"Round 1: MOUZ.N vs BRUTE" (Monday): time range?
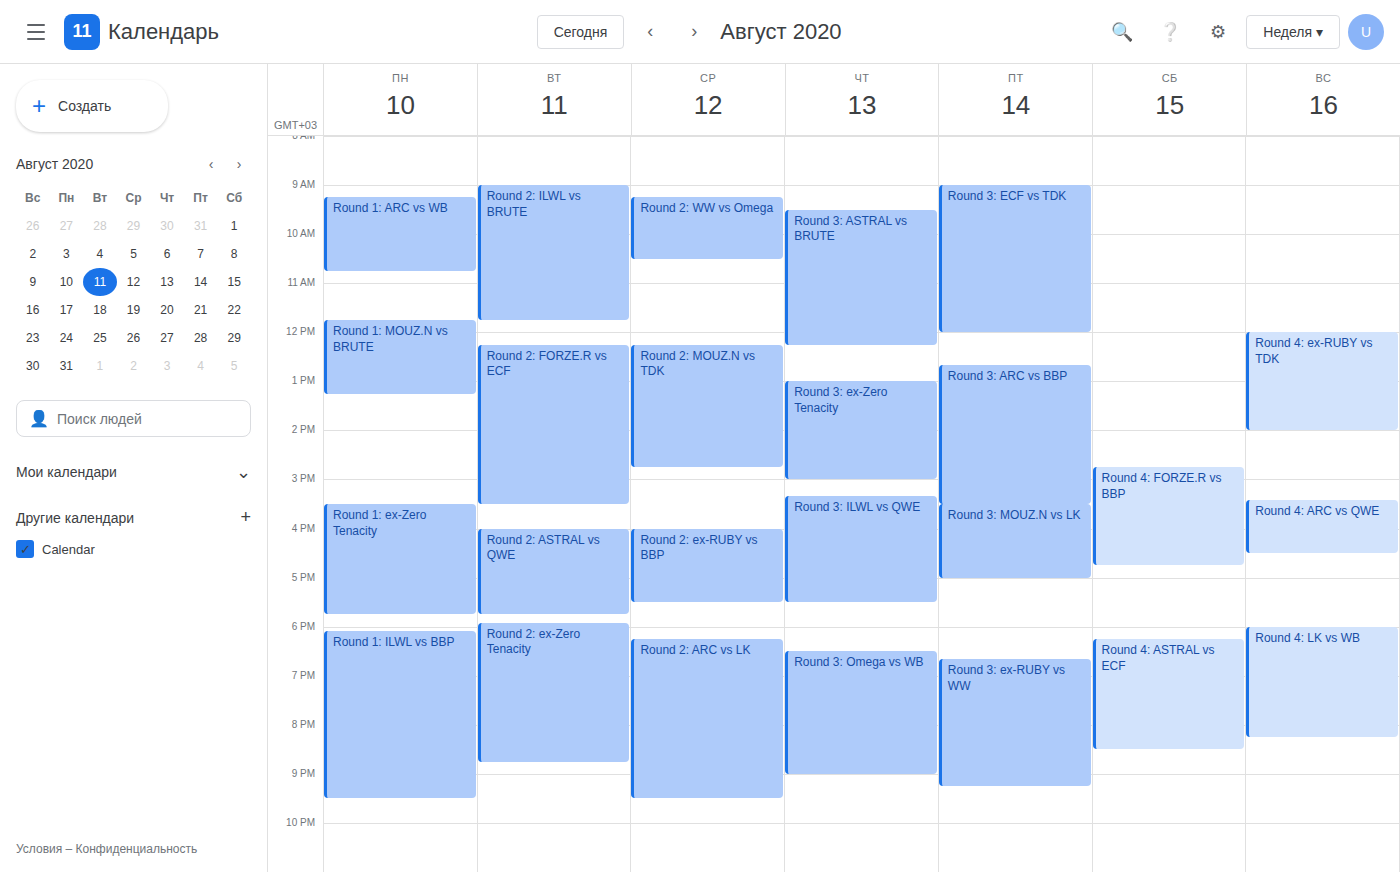
11:45 AM to 1:15 PM